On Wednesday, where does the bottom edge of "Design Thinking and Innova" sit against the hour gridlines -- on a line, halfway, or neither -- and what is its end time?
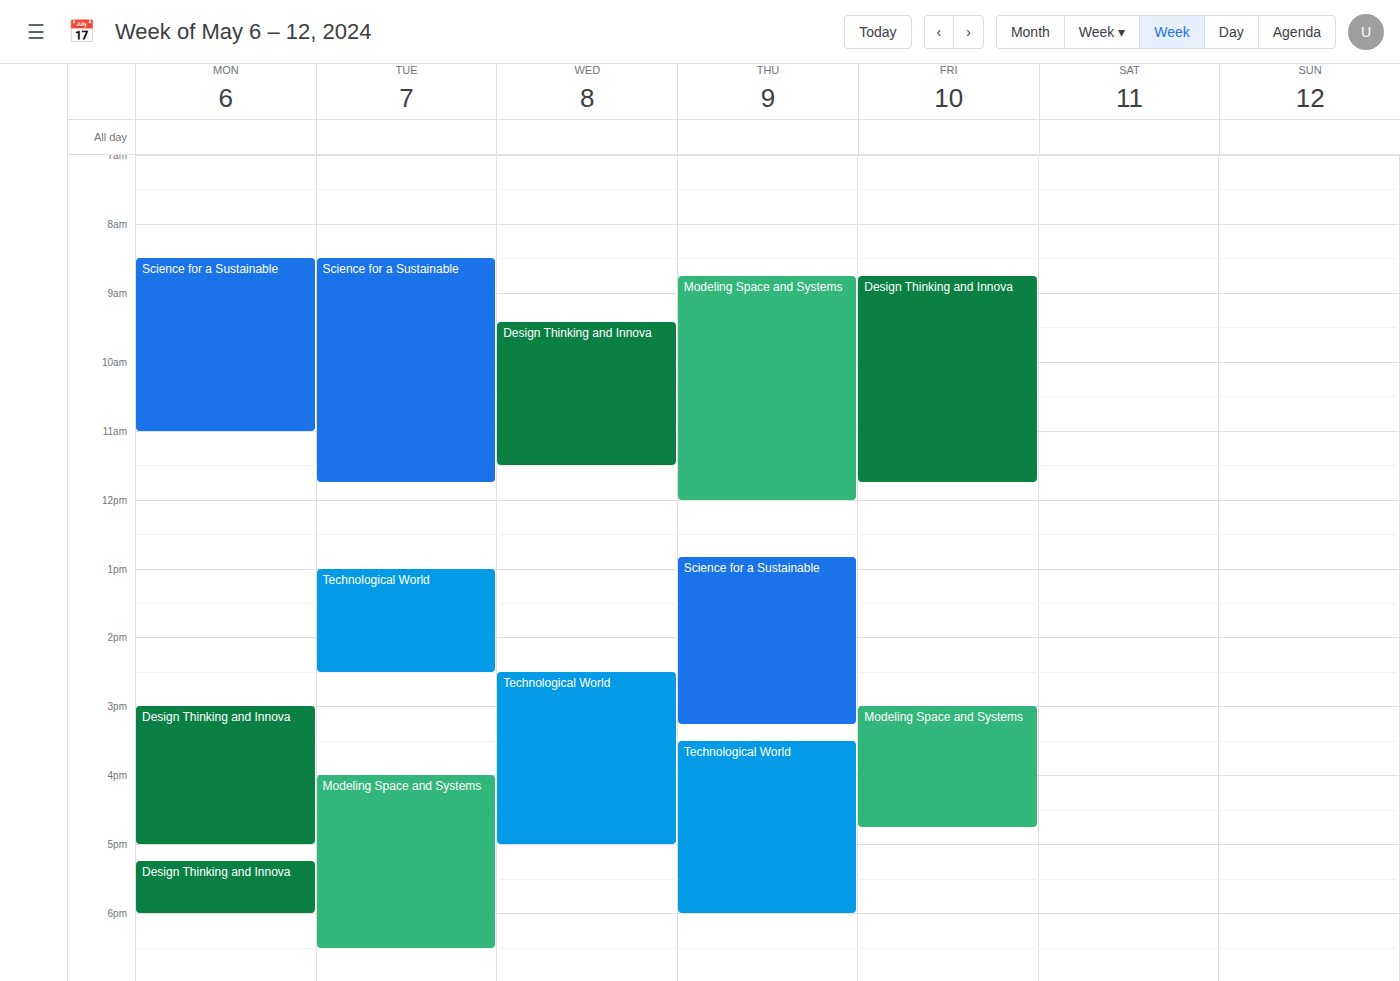
11:30 AM -- halfway between the 11 AM and 12 PM lines.